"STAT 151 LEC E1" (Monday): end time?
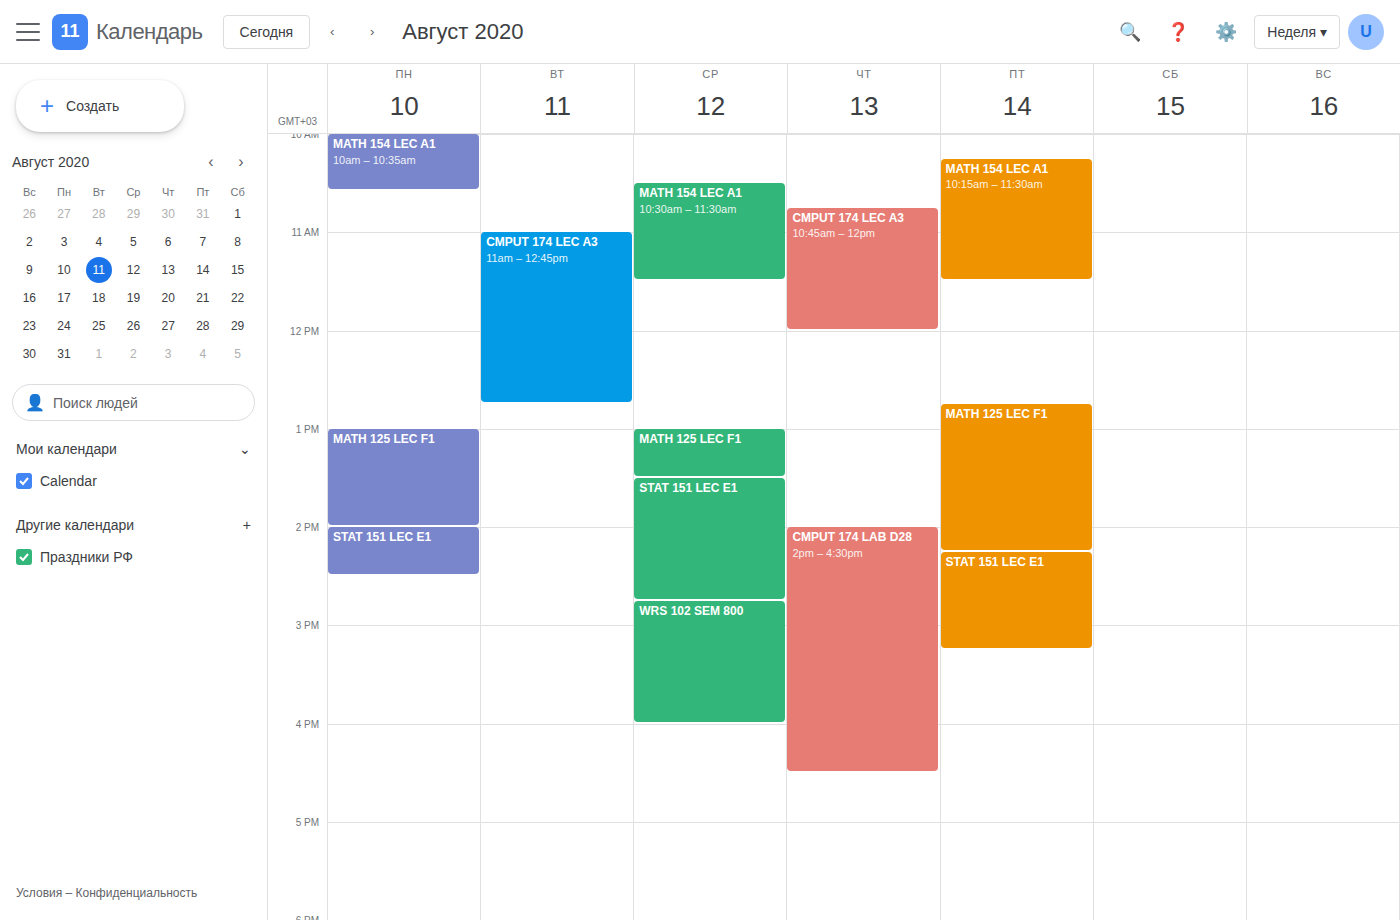
2:30 PM